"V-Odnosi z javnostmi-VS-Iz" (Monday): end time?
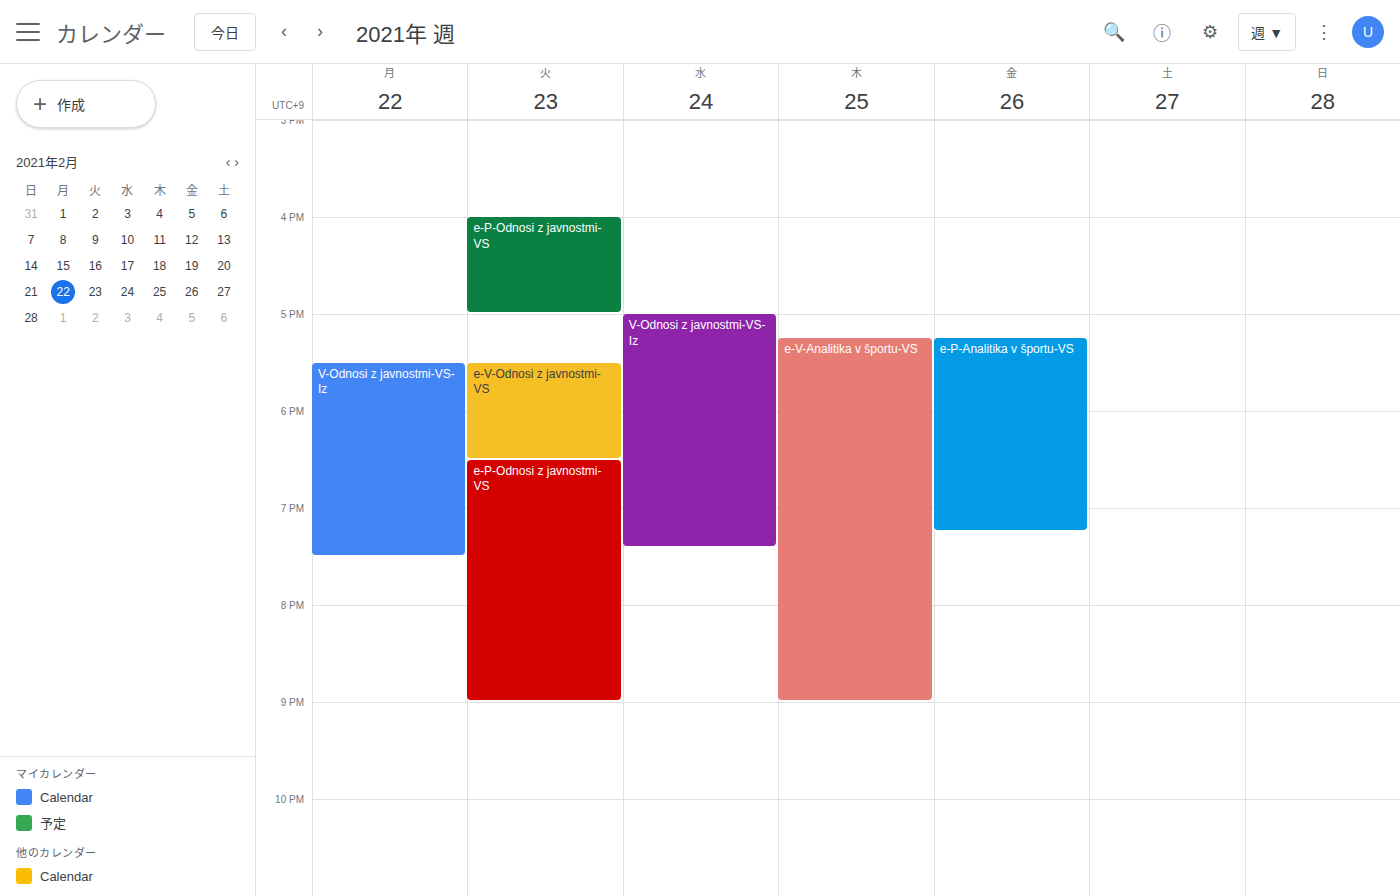
7:30 PM